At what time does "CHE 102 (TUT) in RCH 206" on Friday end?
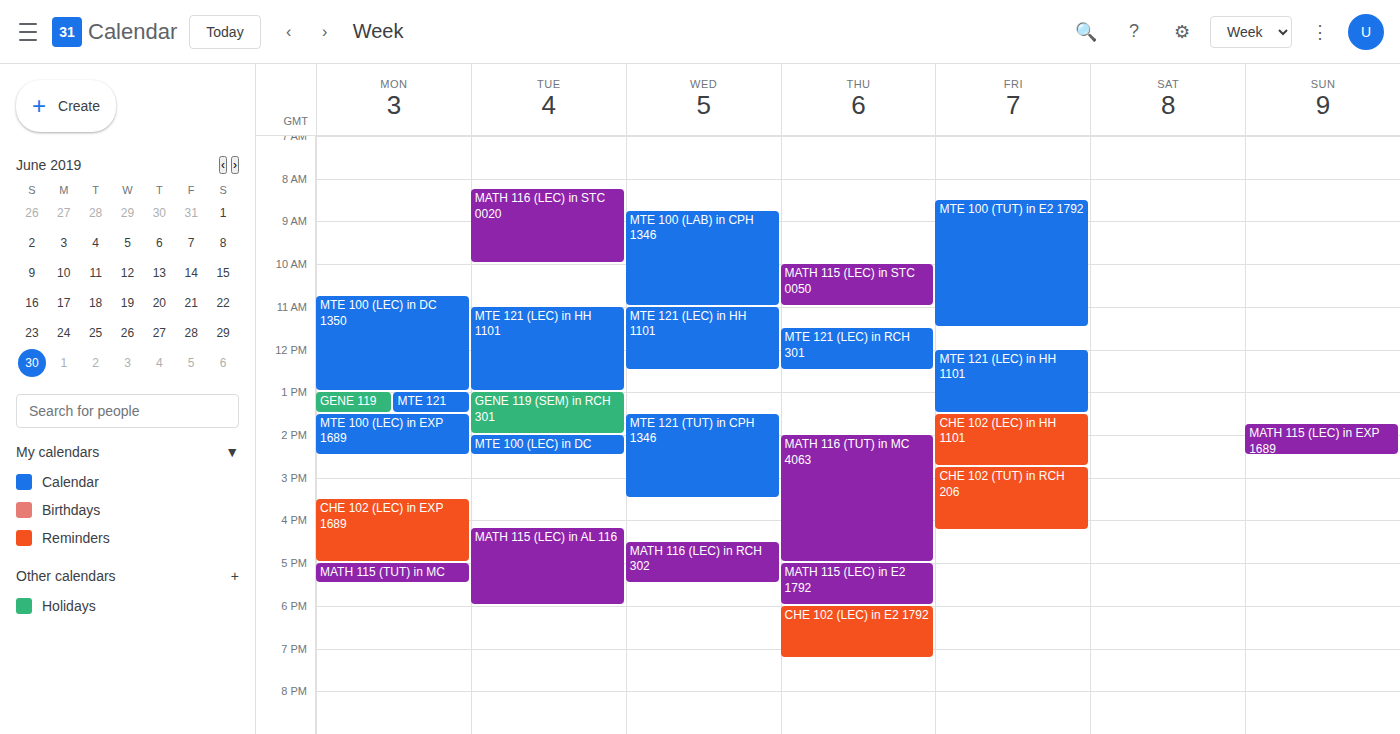
4:15 PM